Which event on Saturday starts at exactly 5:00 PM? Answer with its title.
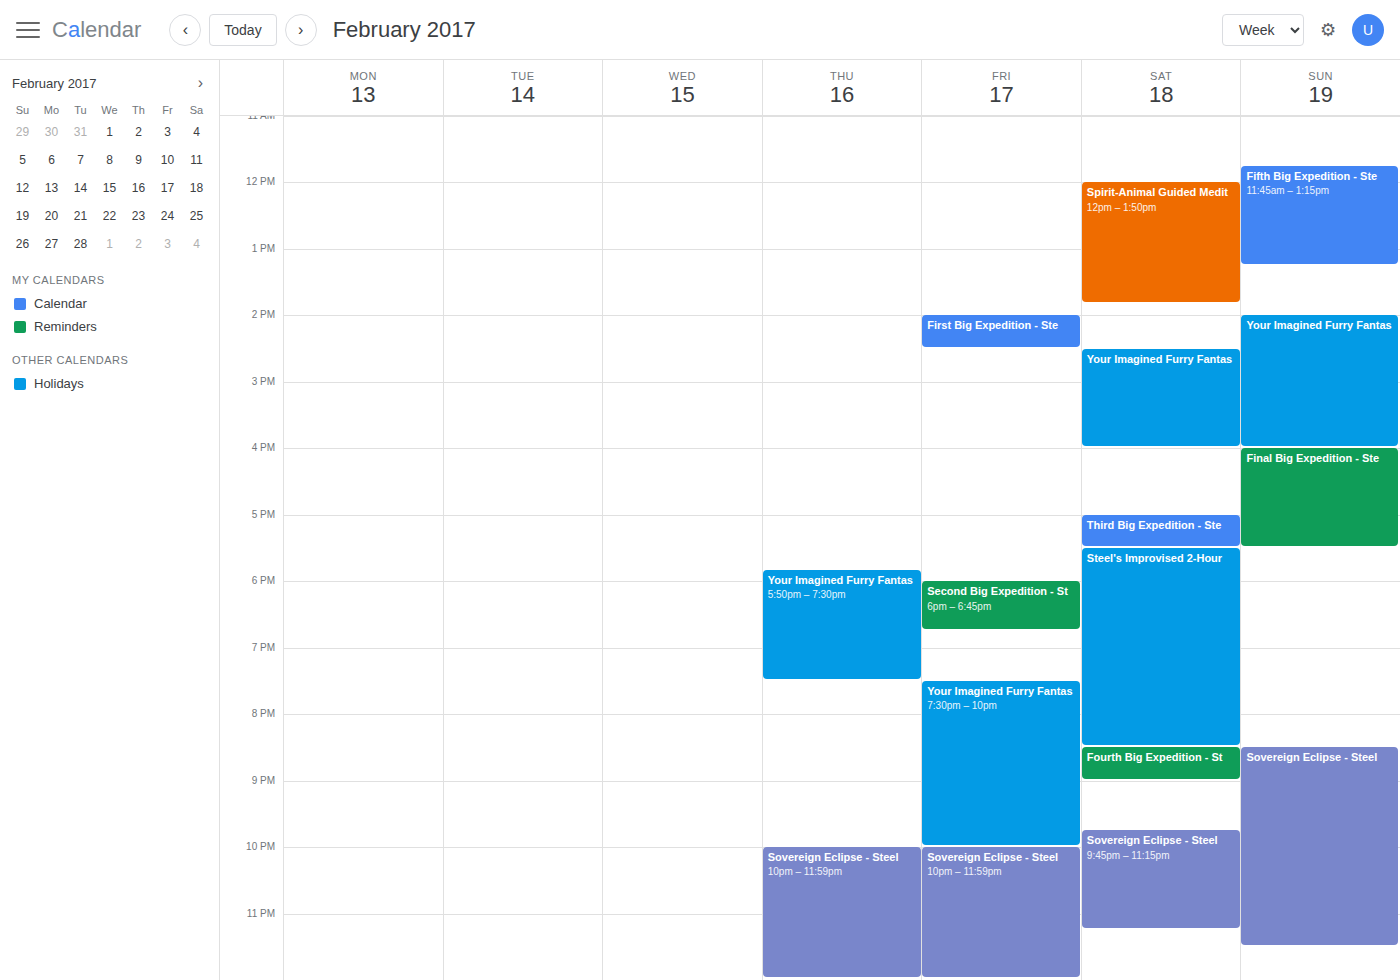
"Third Big Expedition - Ste"